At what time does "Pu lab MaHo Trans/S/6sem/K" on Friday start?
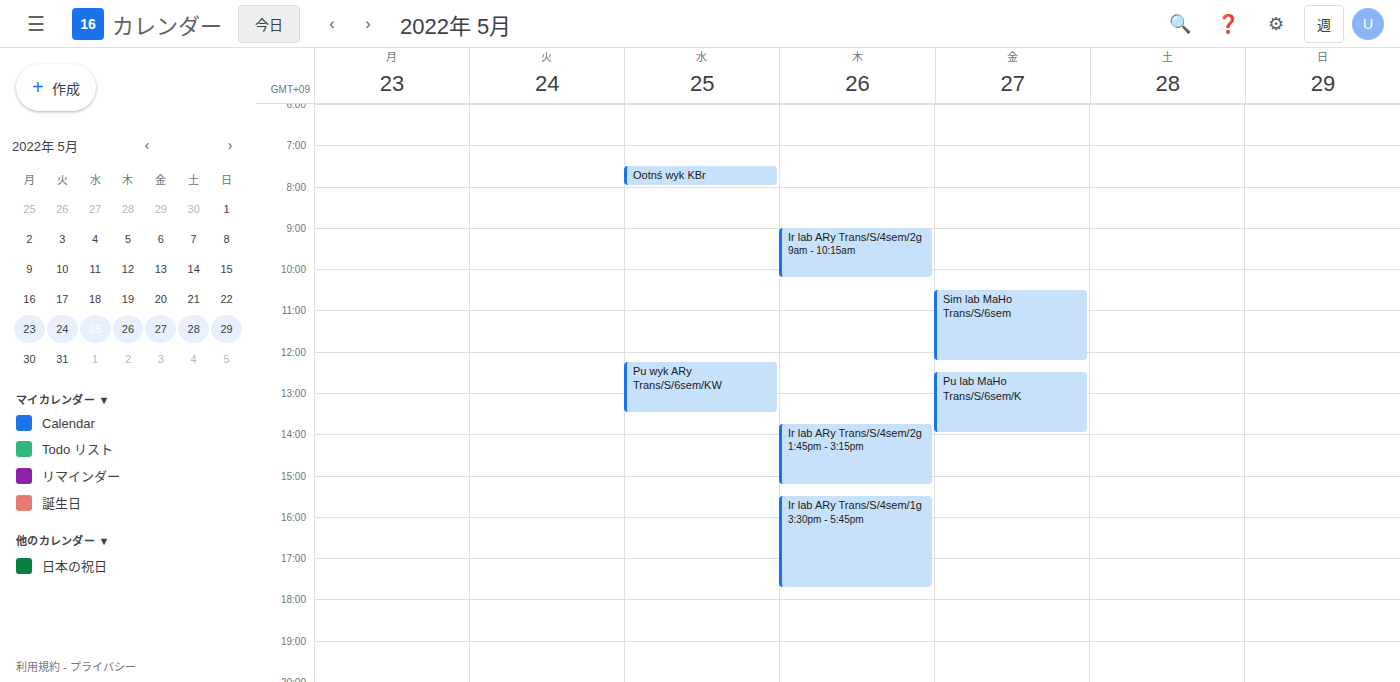
12:30 PM